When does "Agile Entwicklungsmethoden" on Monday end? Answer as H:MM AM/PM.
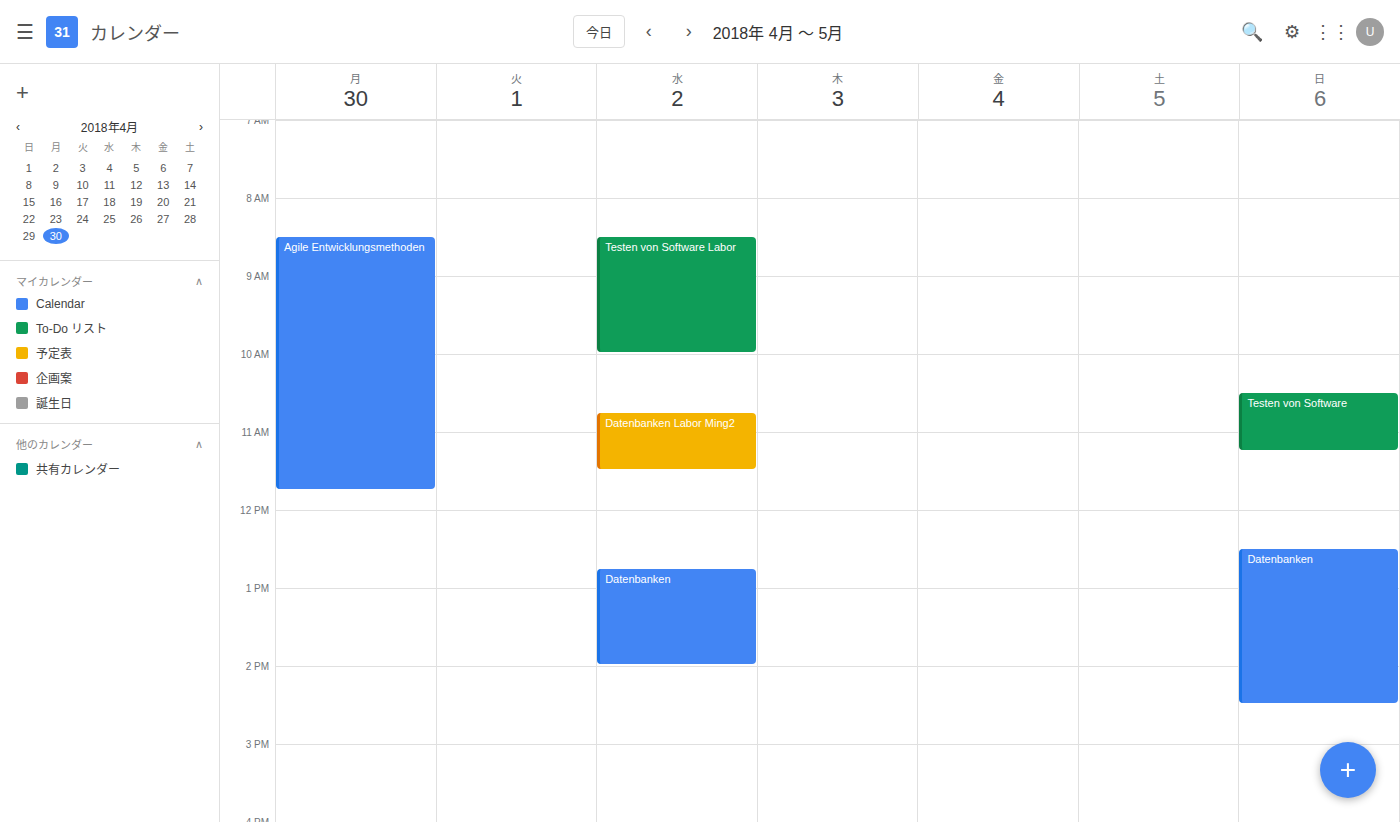
11:45 AM